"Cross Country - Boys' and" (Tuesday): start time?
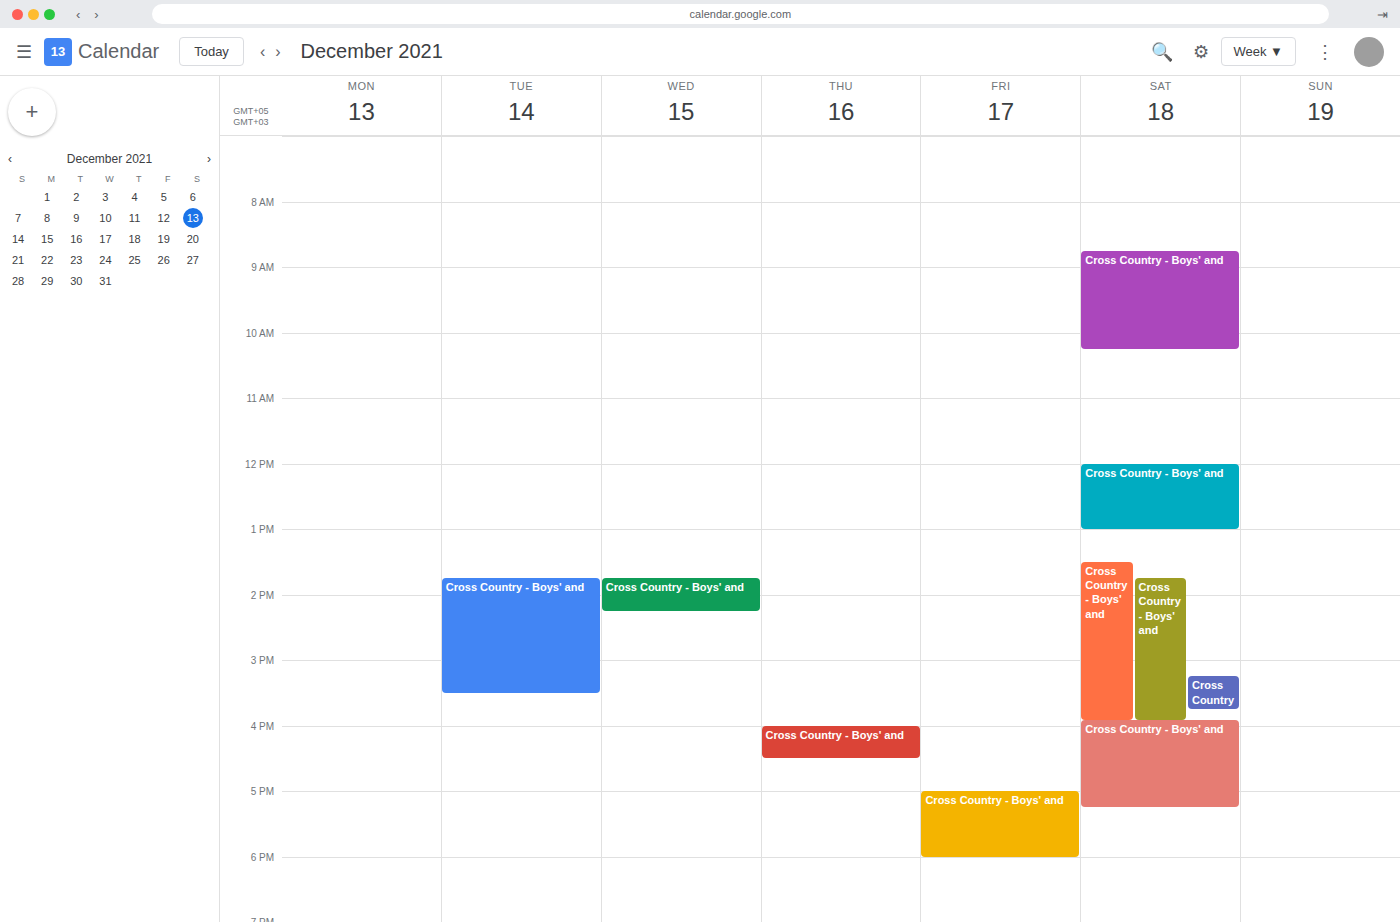
13:45